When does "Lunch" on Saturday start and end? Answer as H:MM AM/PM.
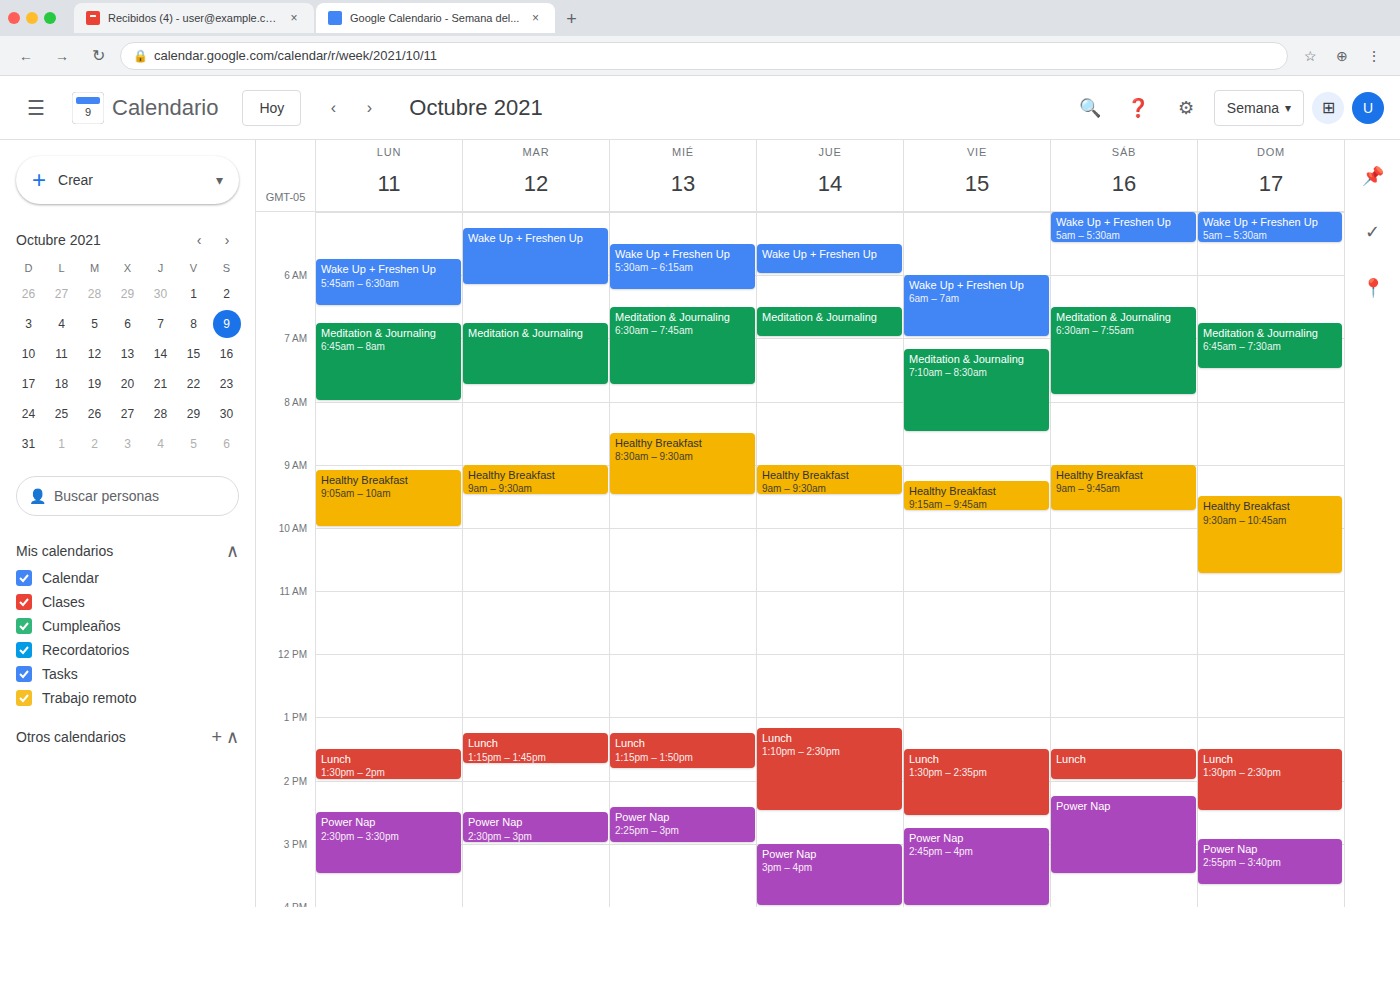
1:30 PM to 2:00 PM